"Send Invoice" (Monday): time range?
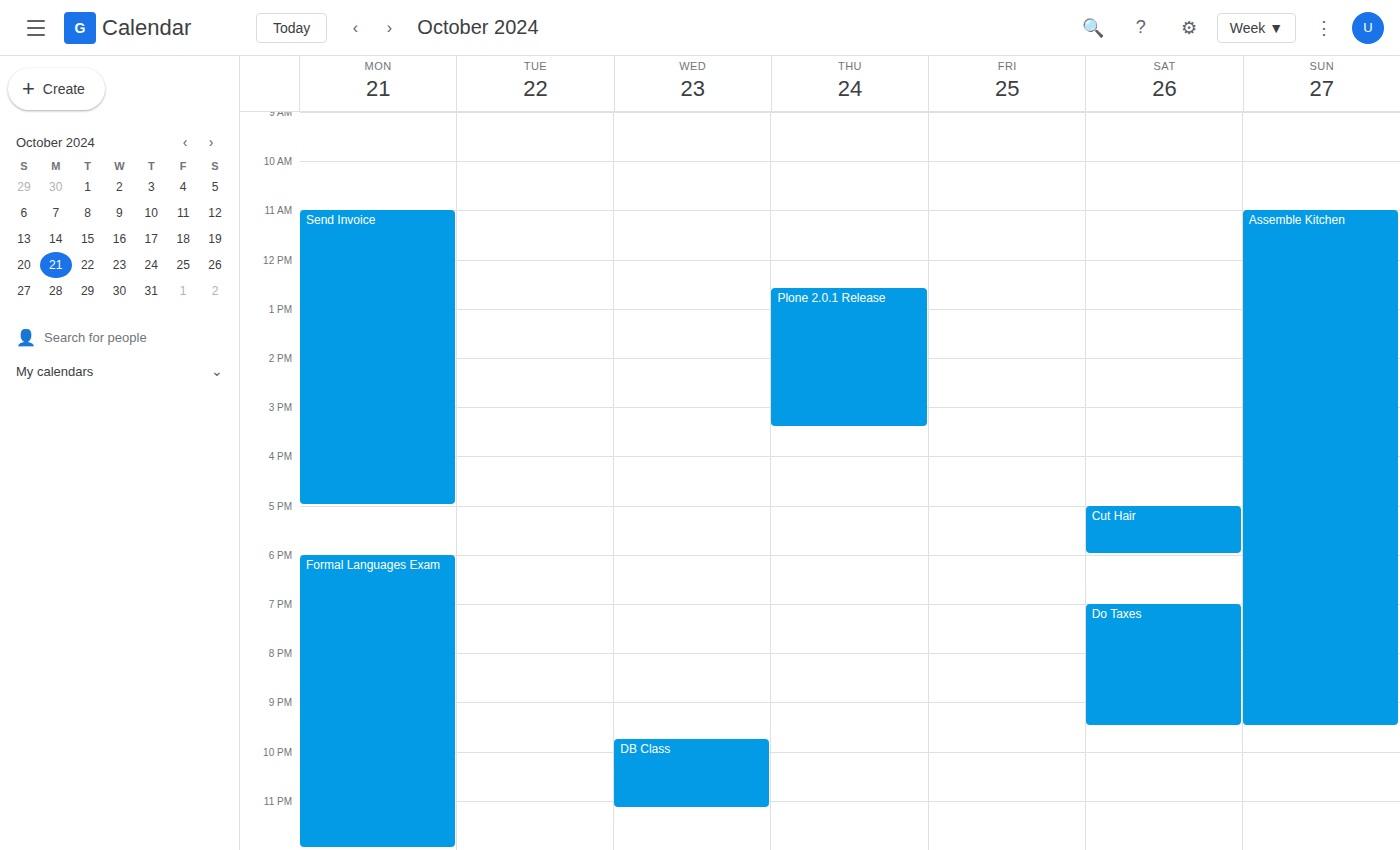
11:00 AM to 5:00 PM